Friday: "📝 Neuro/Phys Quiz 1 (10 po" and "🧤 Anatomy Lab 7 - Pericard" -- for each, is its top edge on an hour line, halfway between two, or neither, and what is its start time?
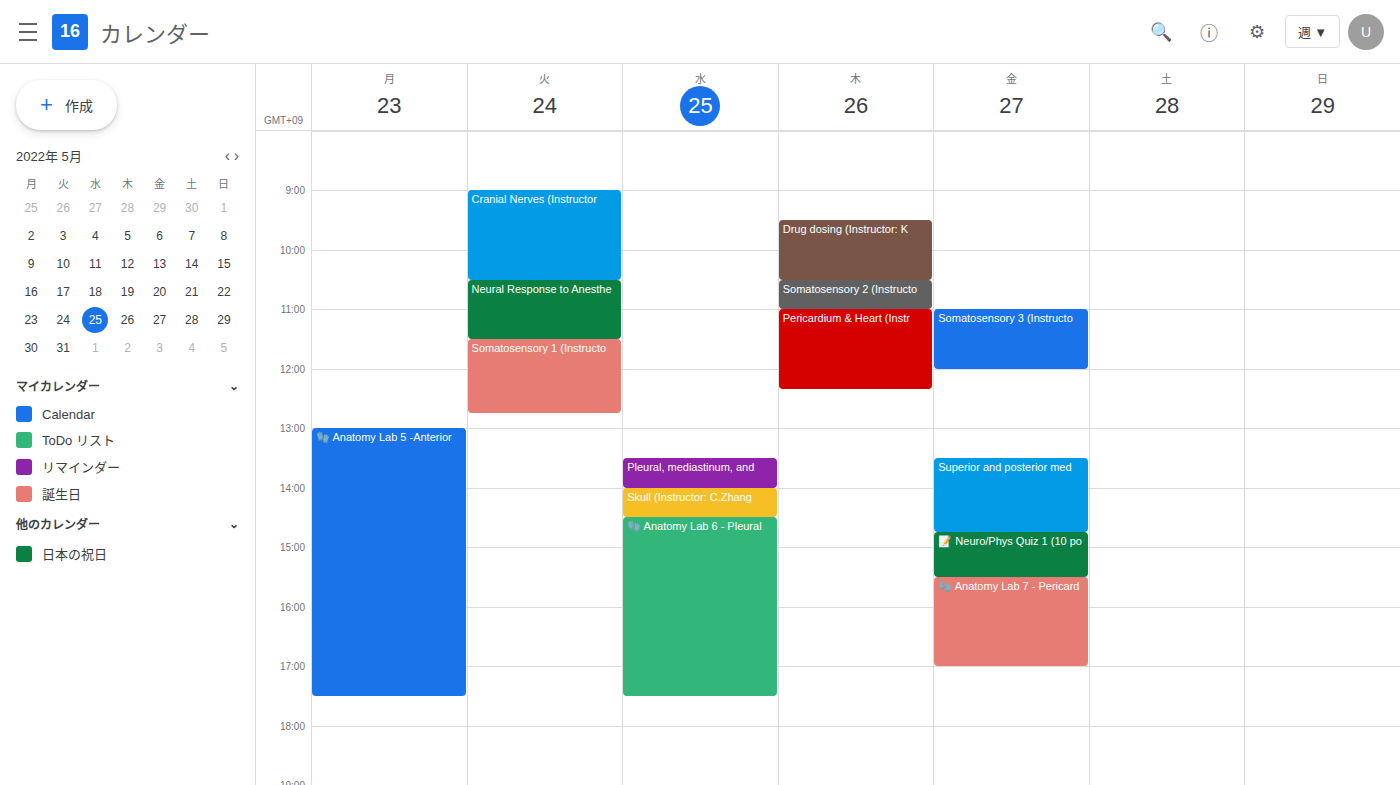
"📝 Neuro/Phys Quiz 1 (10 po": 2:45 PM, neither: three quarters of the way from the 2 PM line to the 3 PM line. "🧤 Anatomy Lab 7 - Pericard": 3:30 PM, halfway between the 3 PM and 4 PM lines.